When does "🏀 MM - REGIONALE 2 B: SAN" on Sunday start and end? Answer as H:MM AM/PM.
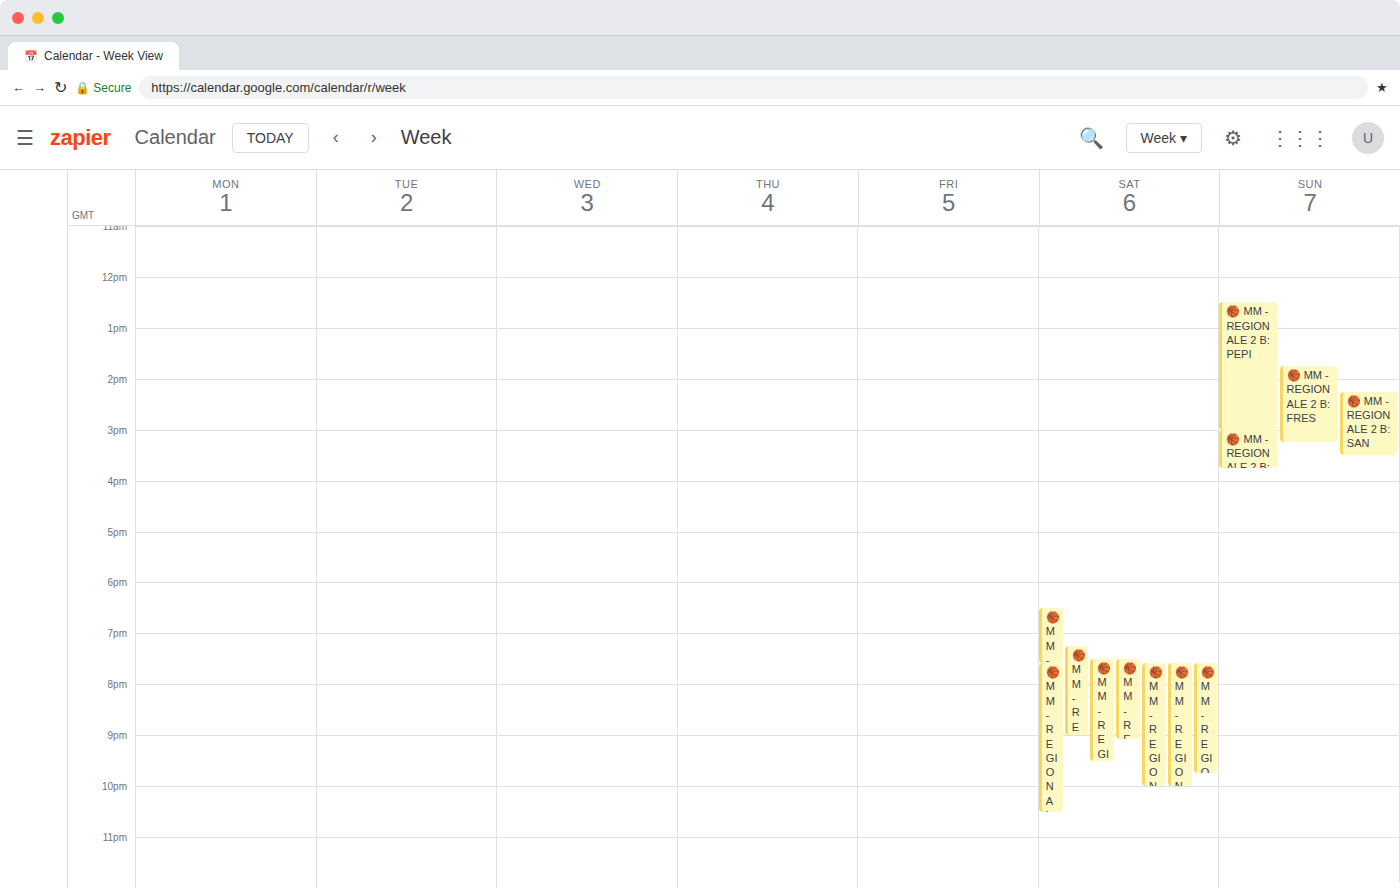
2:15 PM to 3:30 PM